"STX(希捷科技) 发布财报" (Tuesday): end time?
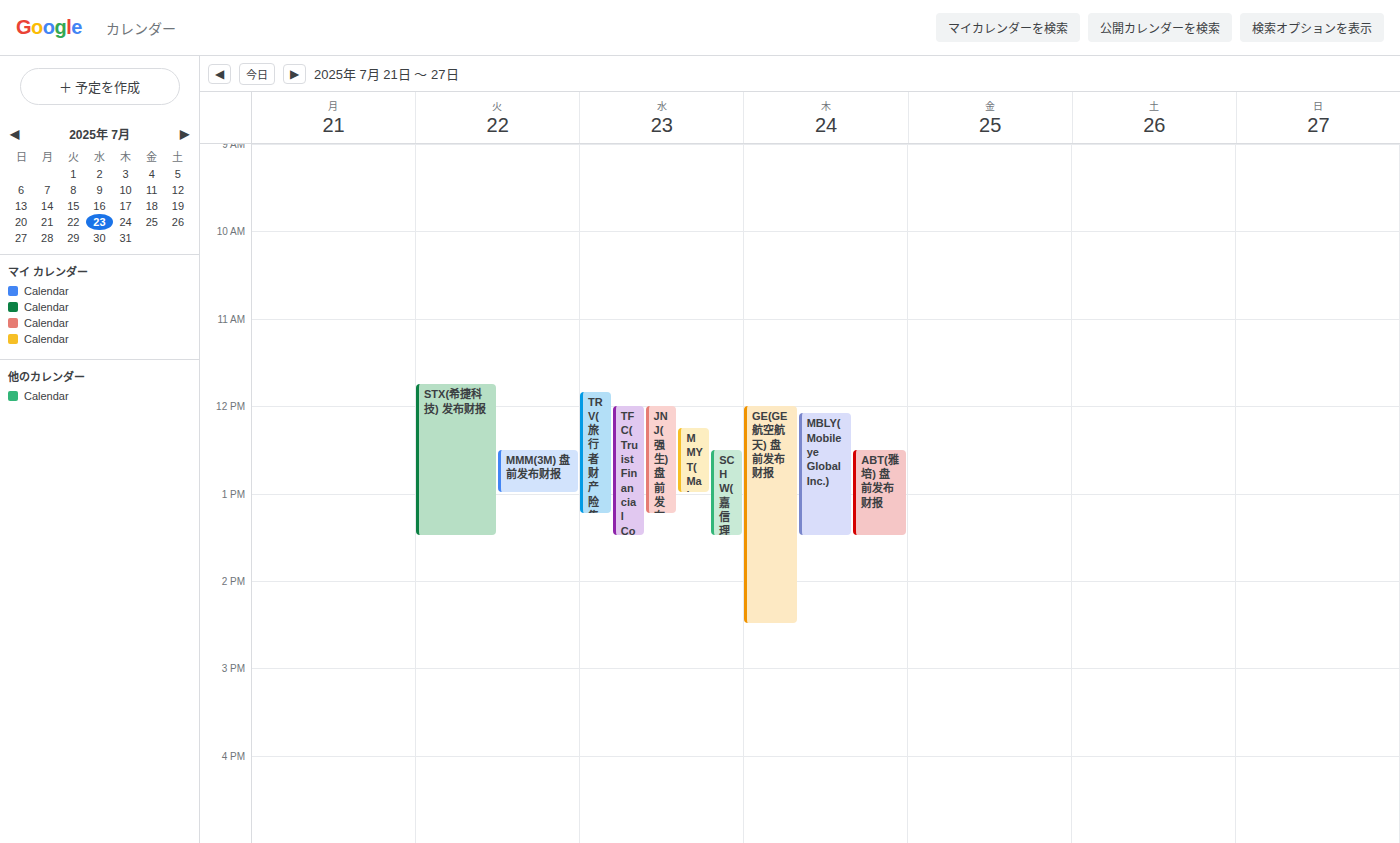
1:30 PM